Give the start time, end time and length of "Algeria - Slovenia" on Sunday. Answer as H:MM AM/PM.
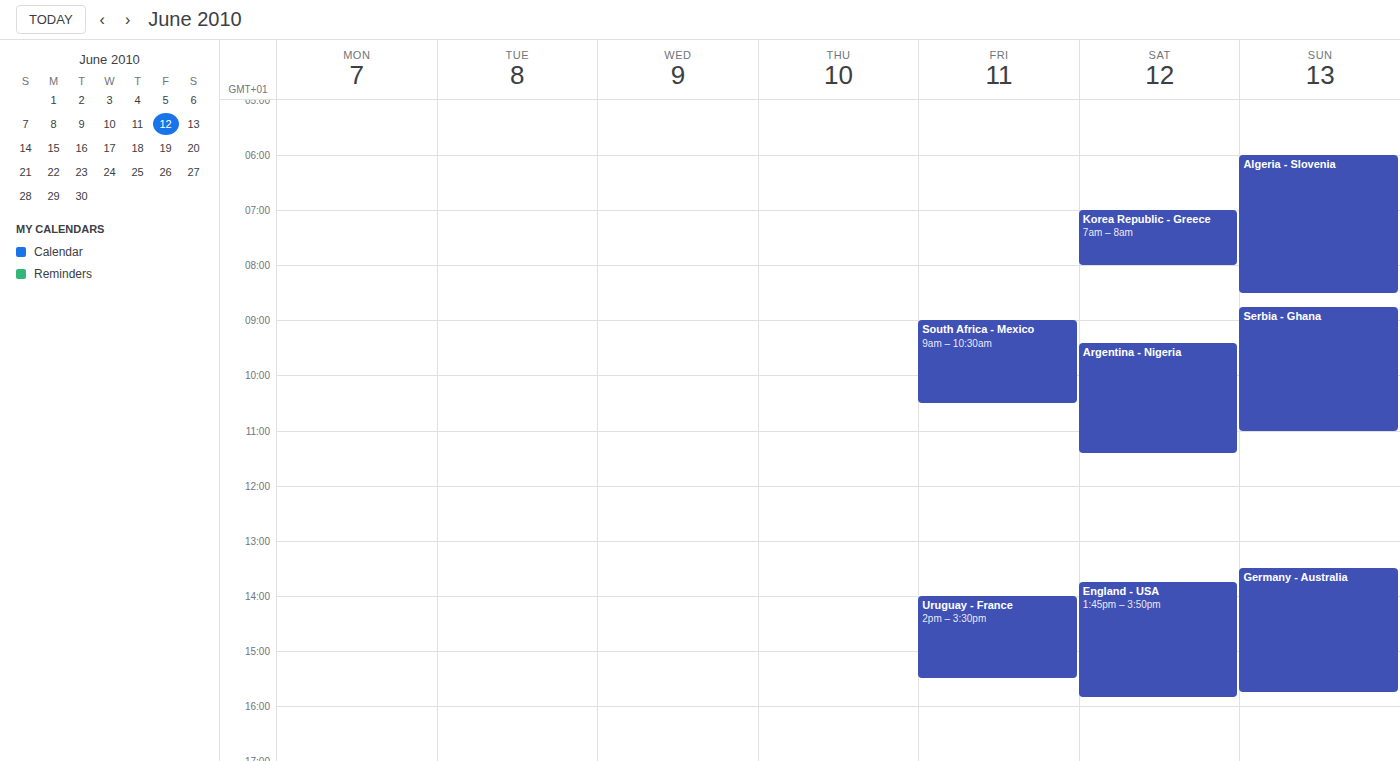
6:00 AM to 8:30 AM, 2 hours 30 minutes